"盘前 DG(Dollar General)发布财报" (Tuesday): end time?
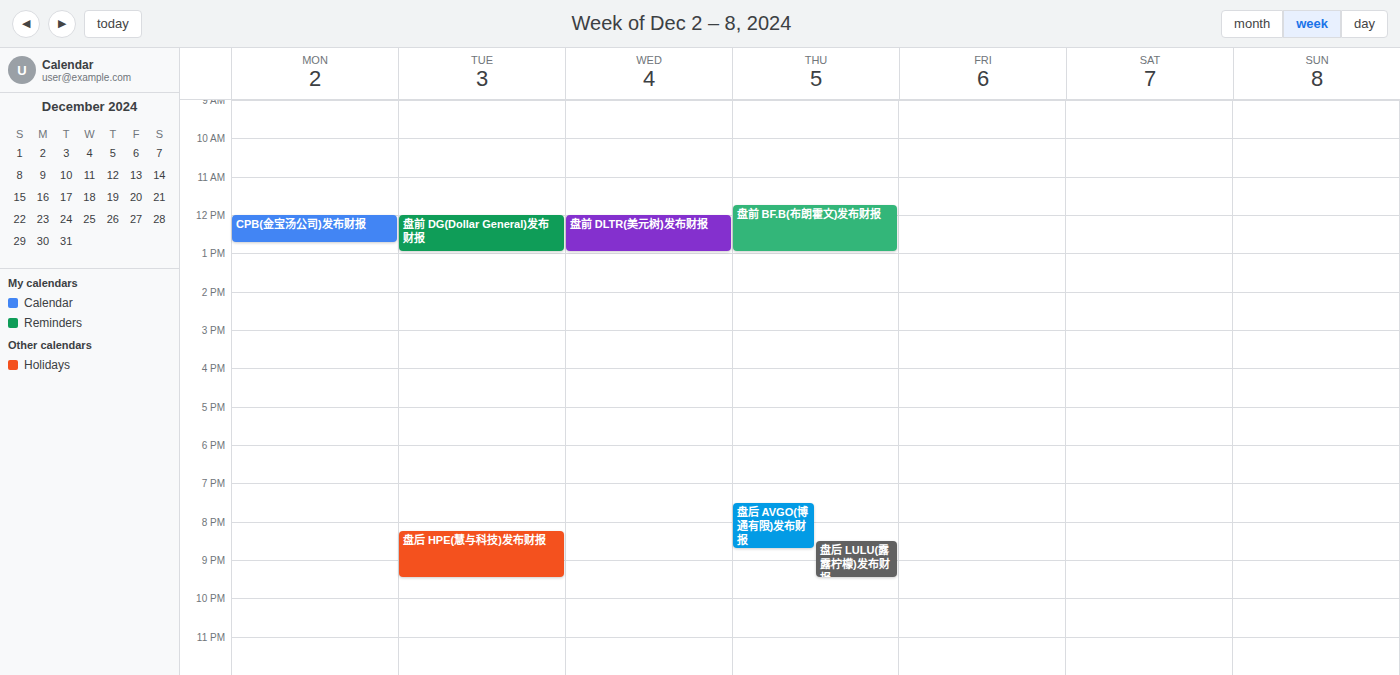
1:00 PM